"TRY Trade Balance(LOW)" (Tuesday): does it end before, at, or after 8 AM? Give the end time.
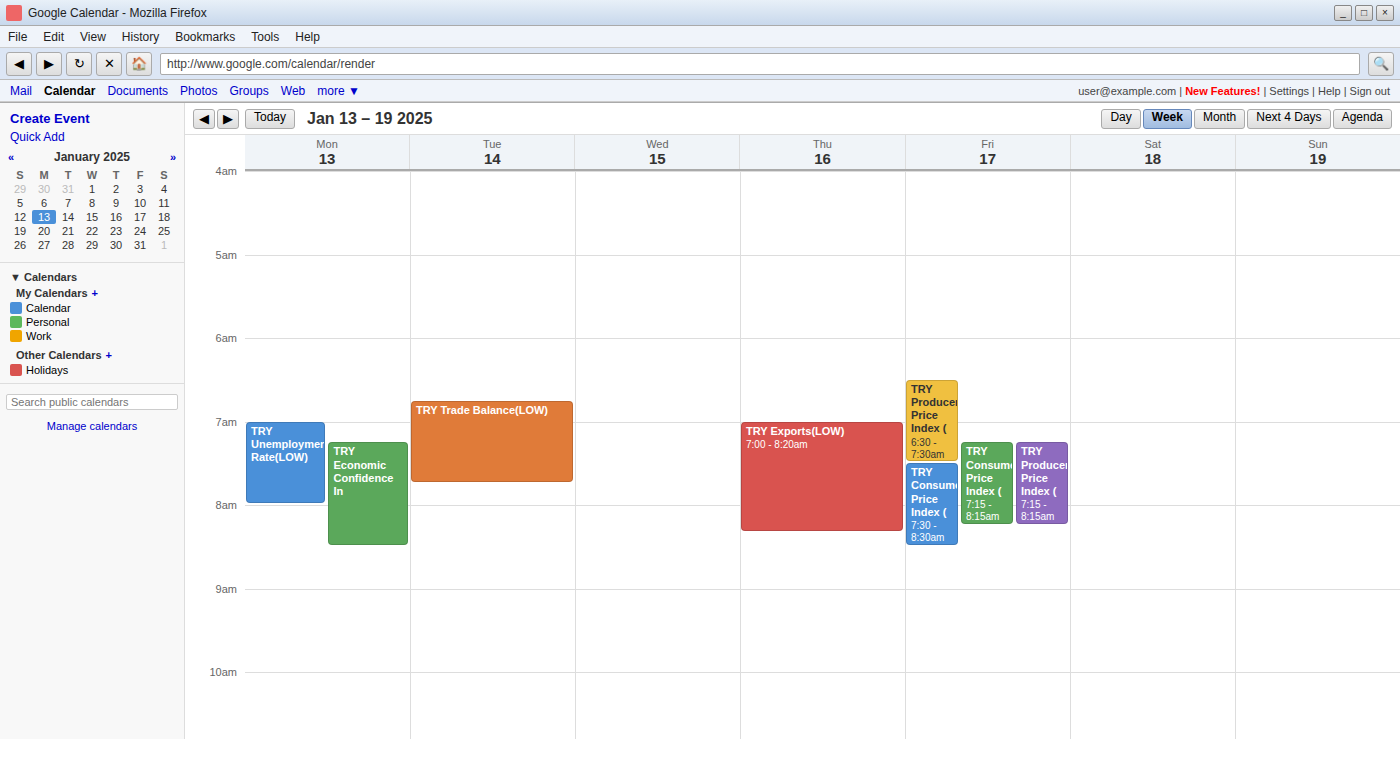
7:45 AM -- before 8 AM, 15 minutes above the 8 AM line.